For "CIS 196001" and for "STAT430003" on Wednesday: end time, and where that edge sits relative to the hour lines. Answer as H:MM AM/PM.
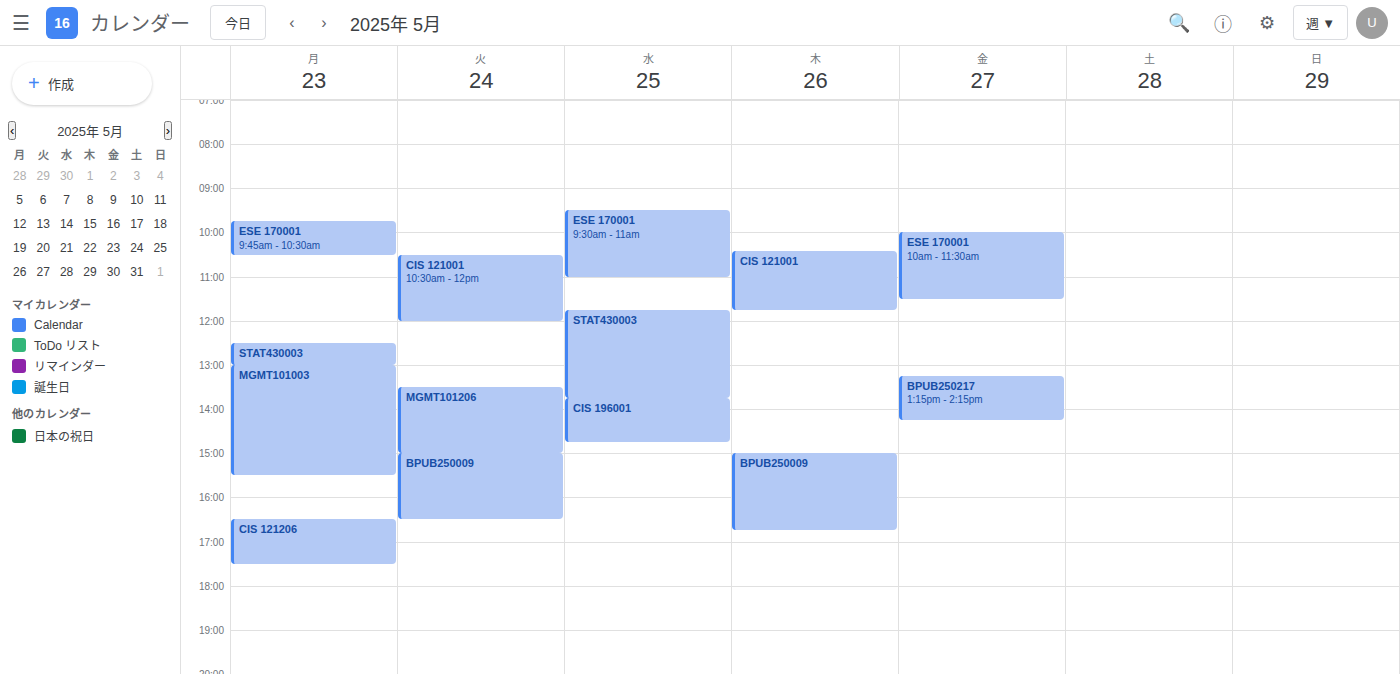
"CIS 196001": 2:45 PM, neither: three quarters of the way from the 2 PM line to the 3 PM line. "STAT430003": 1:45 PM, neither: three quarters of the way from the 1 PM line to the 2 PM line.